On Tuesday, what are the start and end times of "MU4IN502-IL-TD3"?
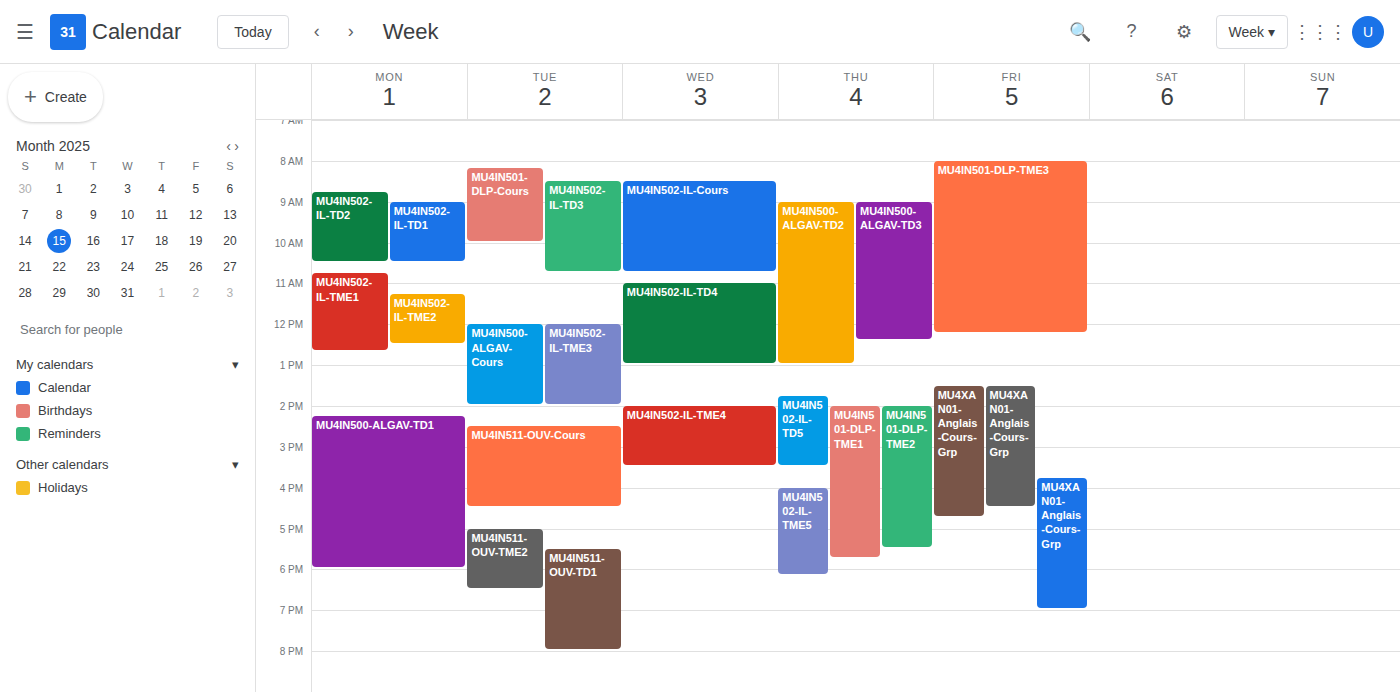
8:30 AM to 10:45 AM